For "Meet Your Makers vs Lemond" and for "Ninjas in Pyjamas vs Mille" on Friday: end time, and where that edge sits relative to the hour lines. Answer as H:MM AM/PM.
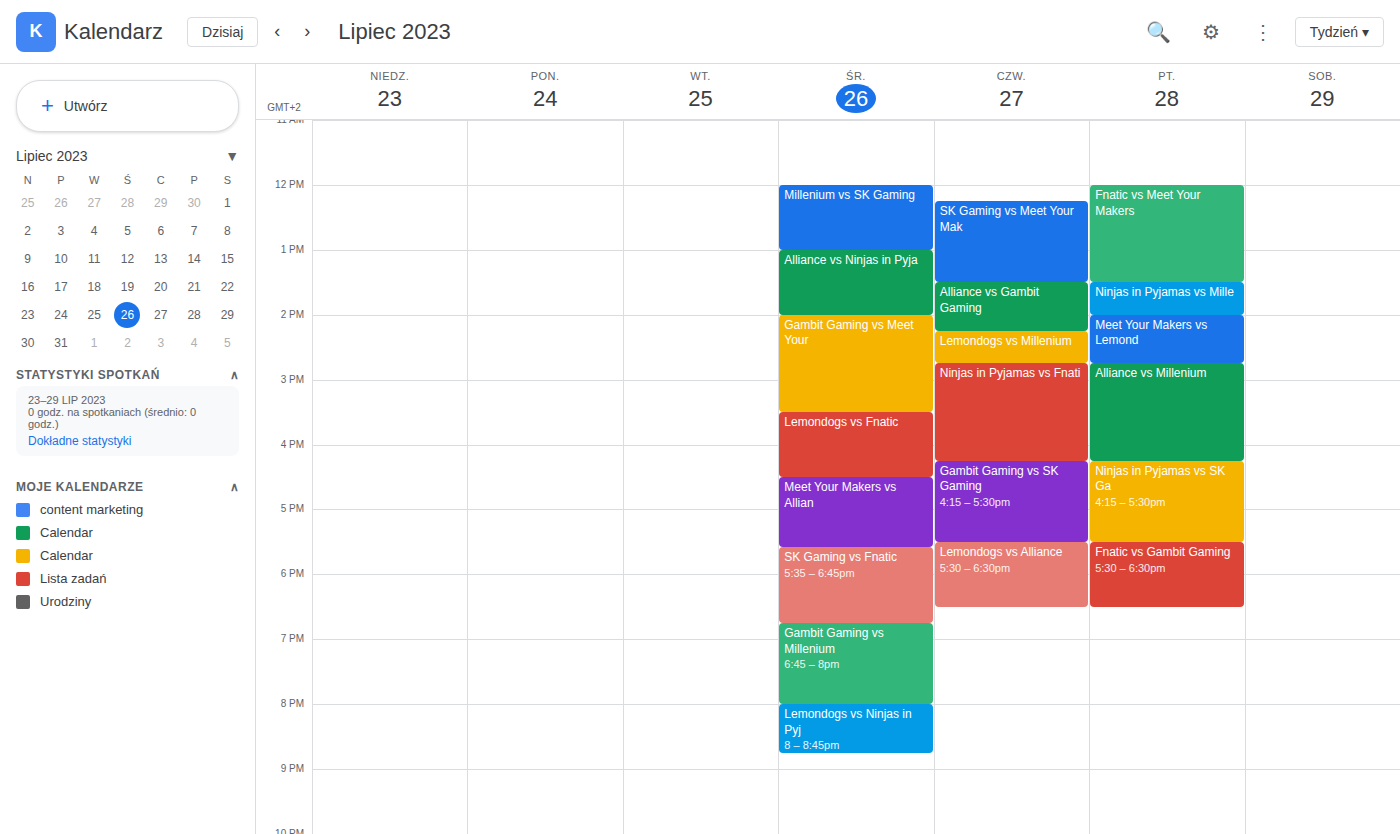
"Meet Your Makers vs Lemond": 2:45 PM, neither: three quarters of the way from the 2 PM line to the 3 PM line. "Ninjas in Pyjamas vs Mille": 2:00 PM, exactly on the 2 PM line.